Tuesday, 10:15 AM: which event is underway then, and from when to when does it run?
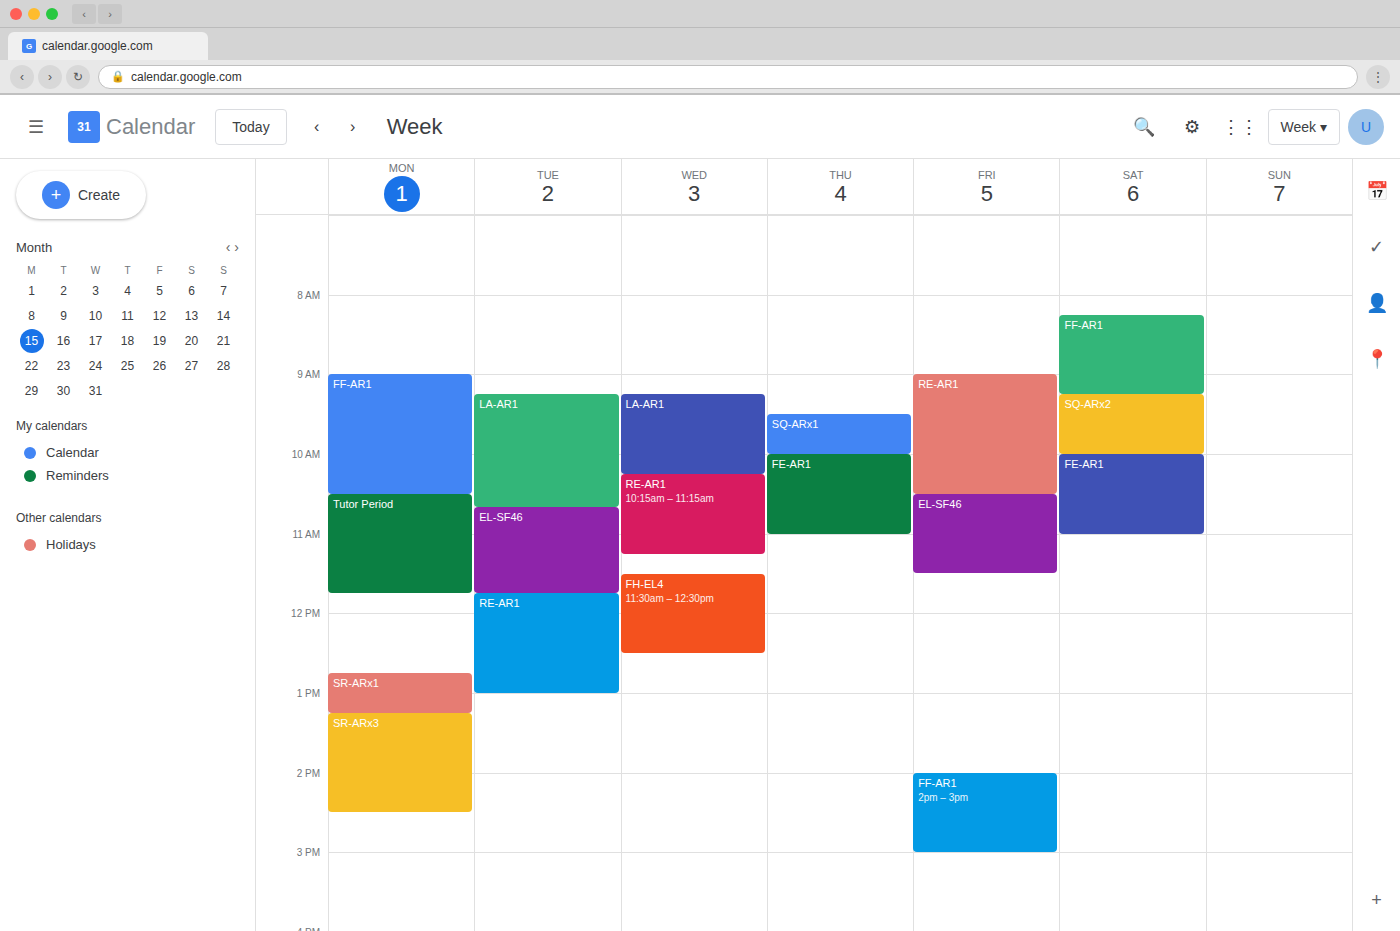
"LA-AR1", 9:15 AM to 10:40 AM